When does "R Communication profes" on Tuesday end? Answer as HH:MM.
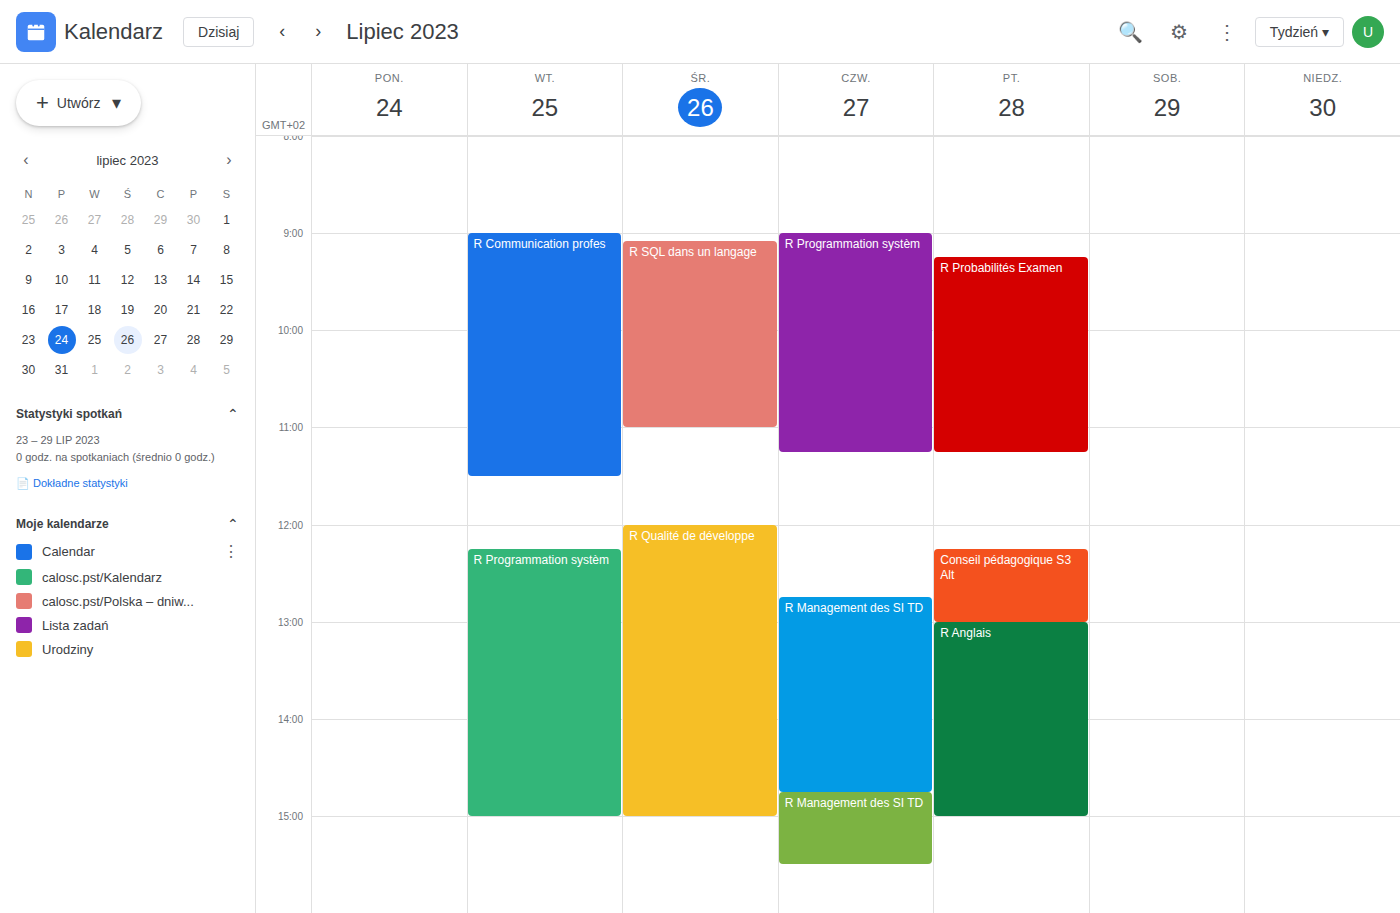
11:30